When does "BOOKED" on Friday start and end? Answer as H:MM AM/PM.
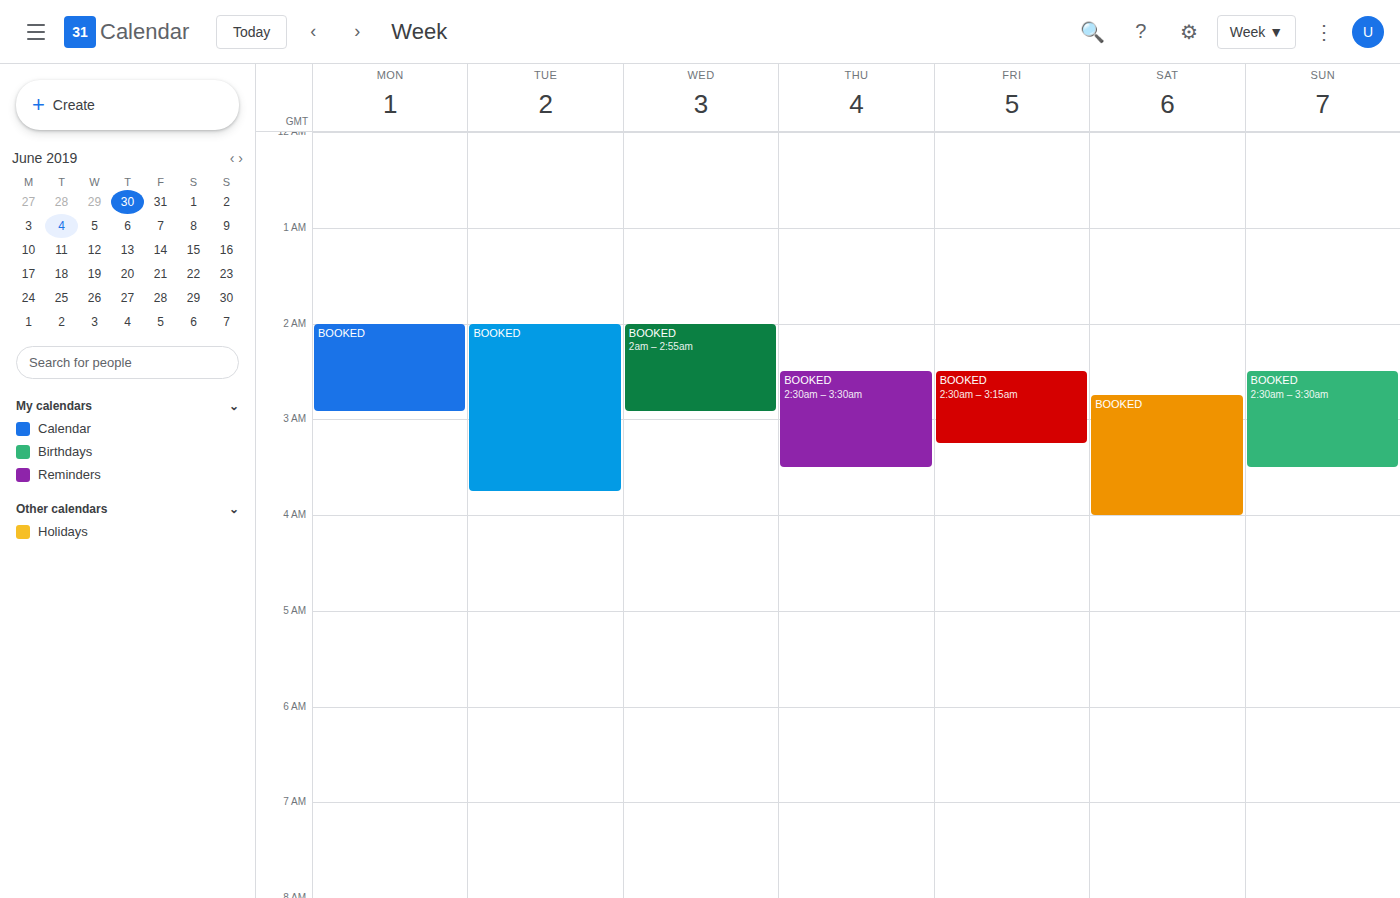
2:30 AM to 3:15 AM